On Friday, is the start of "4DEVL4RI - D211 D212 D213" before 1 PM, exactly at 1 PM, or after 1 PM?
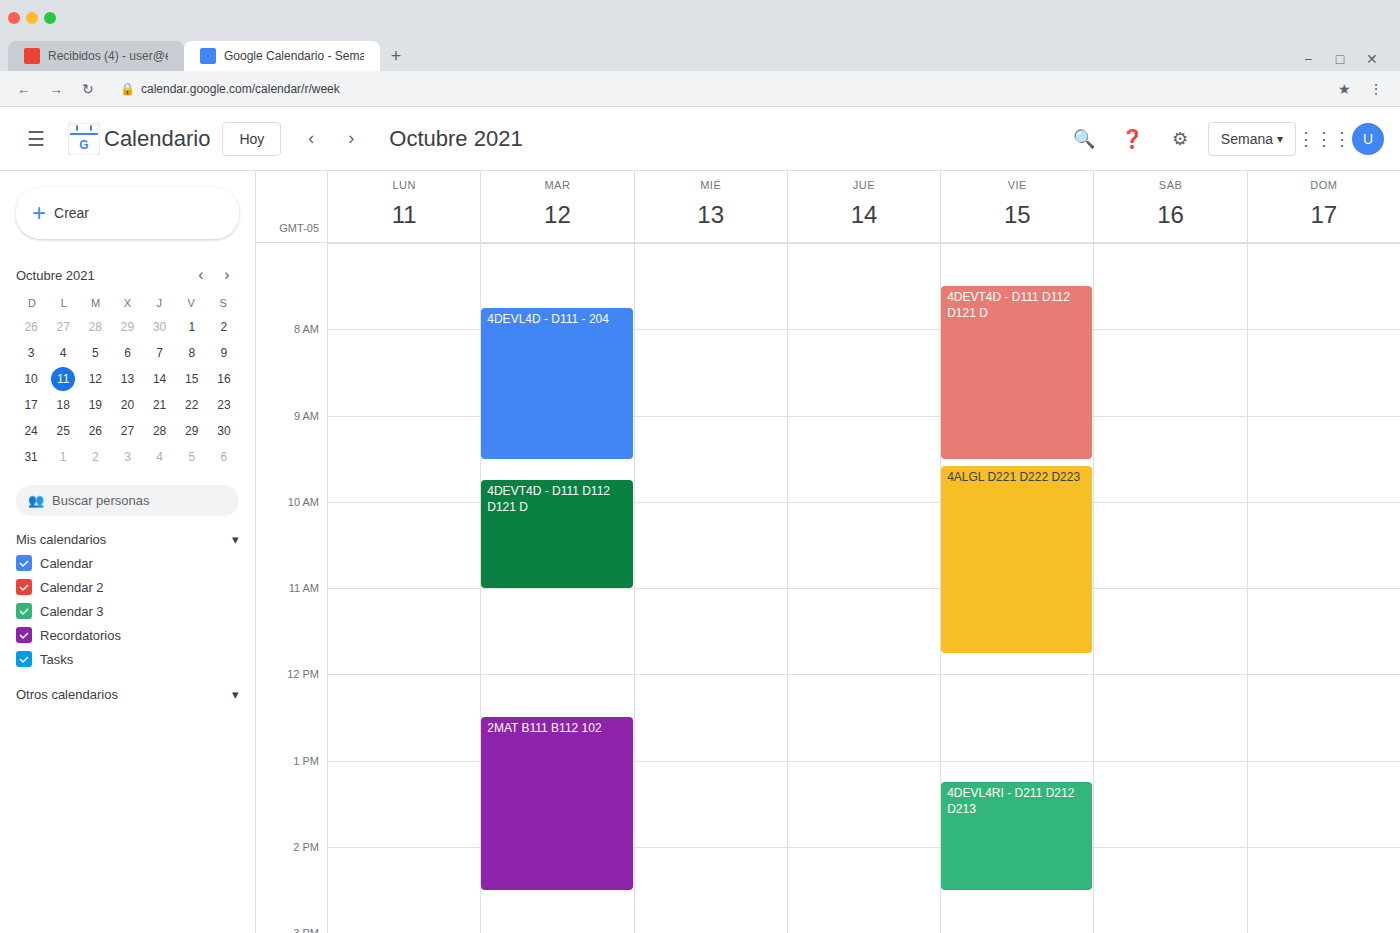
1:15 PM -- after 1 PM, 15 minutes below the 1 PM line.